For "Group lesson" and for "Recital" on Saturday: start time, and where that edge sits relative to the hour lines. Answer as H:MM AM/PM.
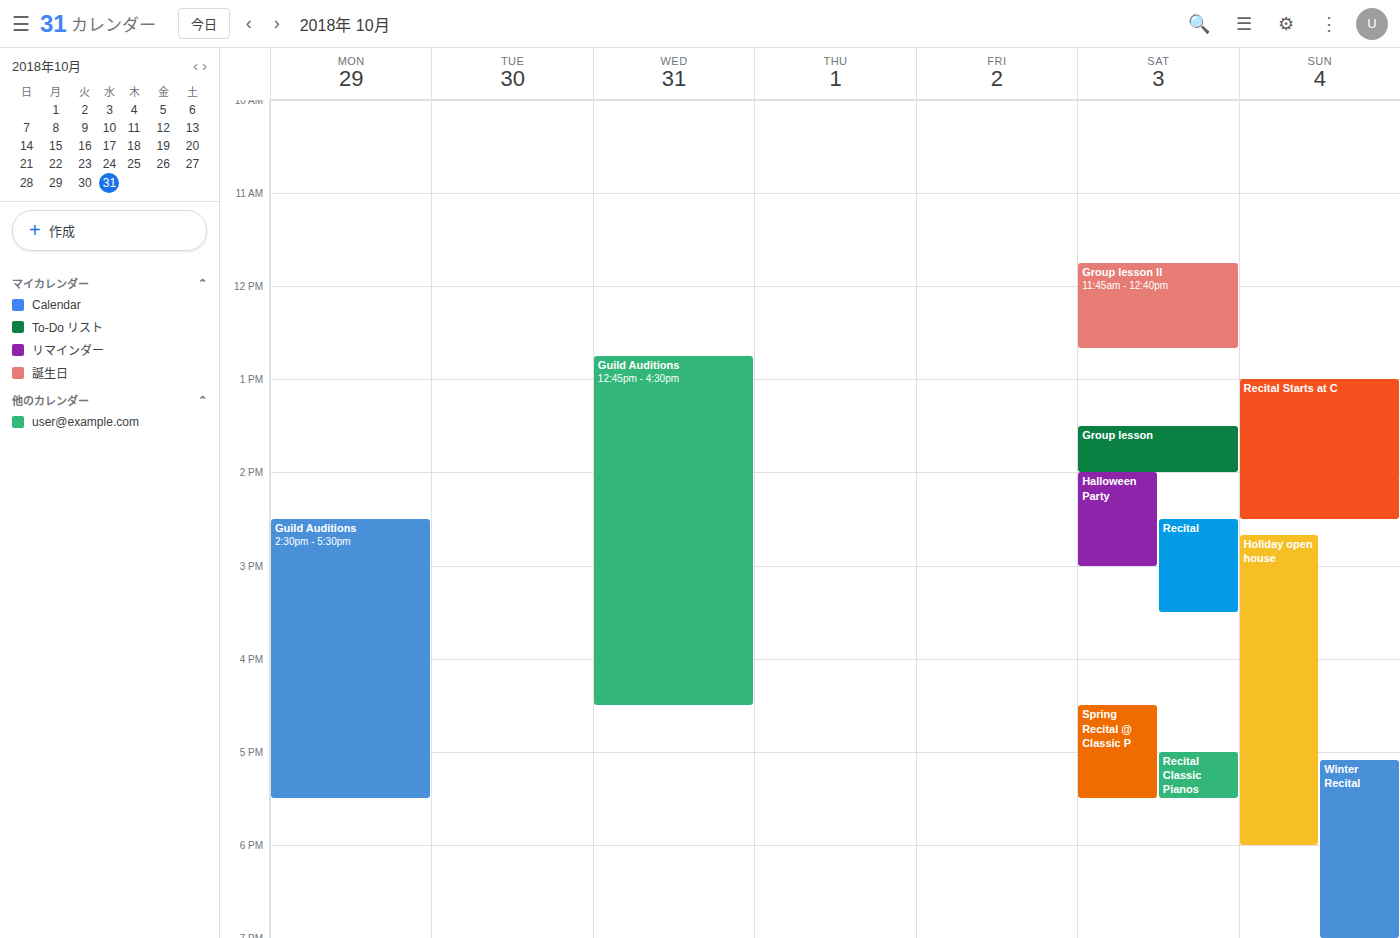
"Group lesson": 1:30 PM, halfway between the 1 PM and 2 PM lines. "Recital": 2:30 PM, halfway between the 2 PM and 3 PM lines.